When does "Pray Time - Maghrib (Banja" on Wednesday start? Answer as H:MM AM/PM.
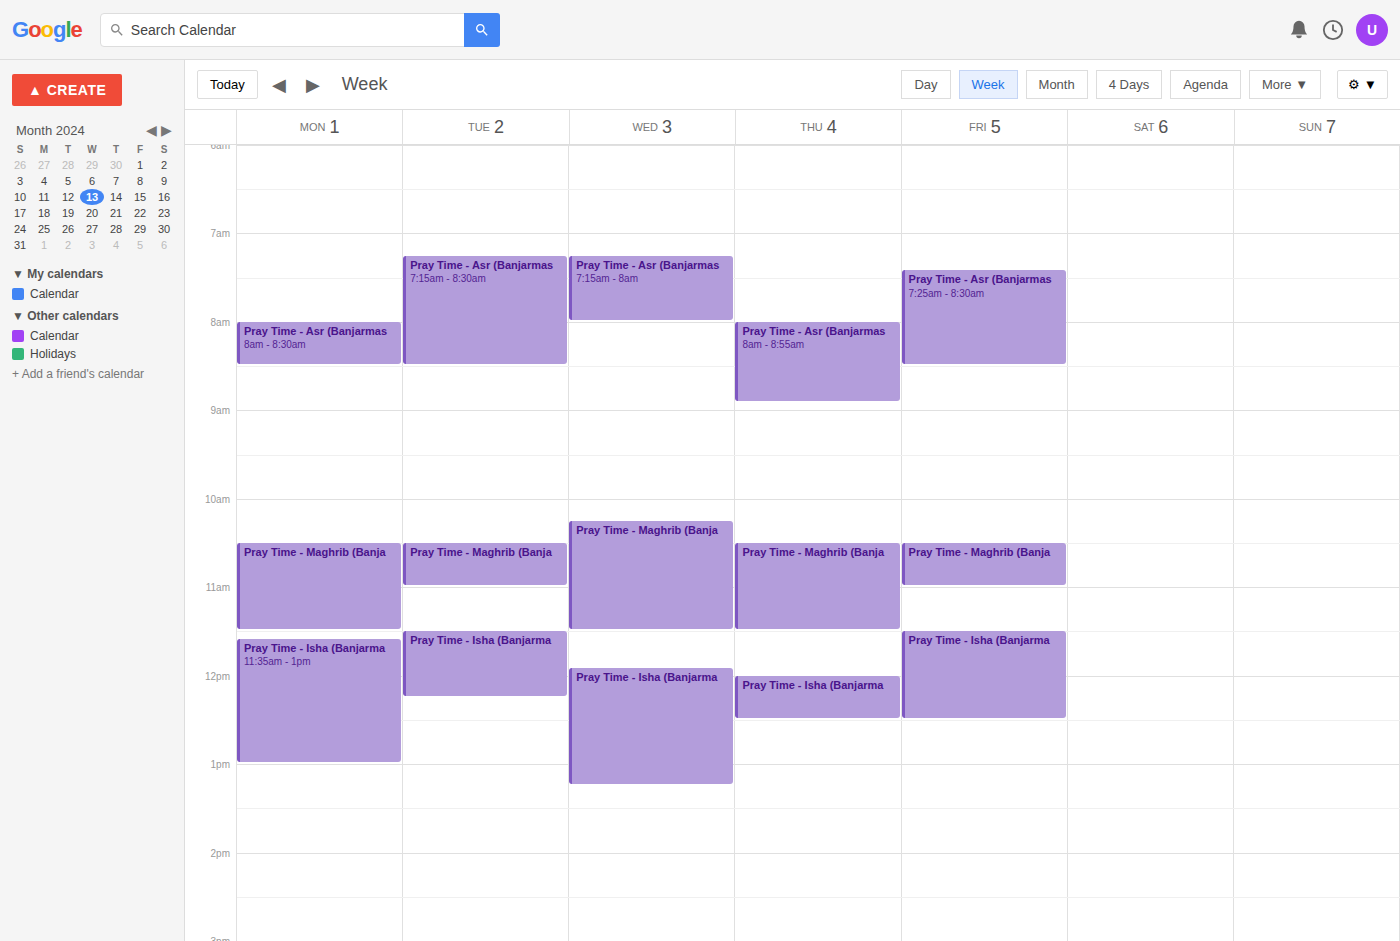
10:15 AM